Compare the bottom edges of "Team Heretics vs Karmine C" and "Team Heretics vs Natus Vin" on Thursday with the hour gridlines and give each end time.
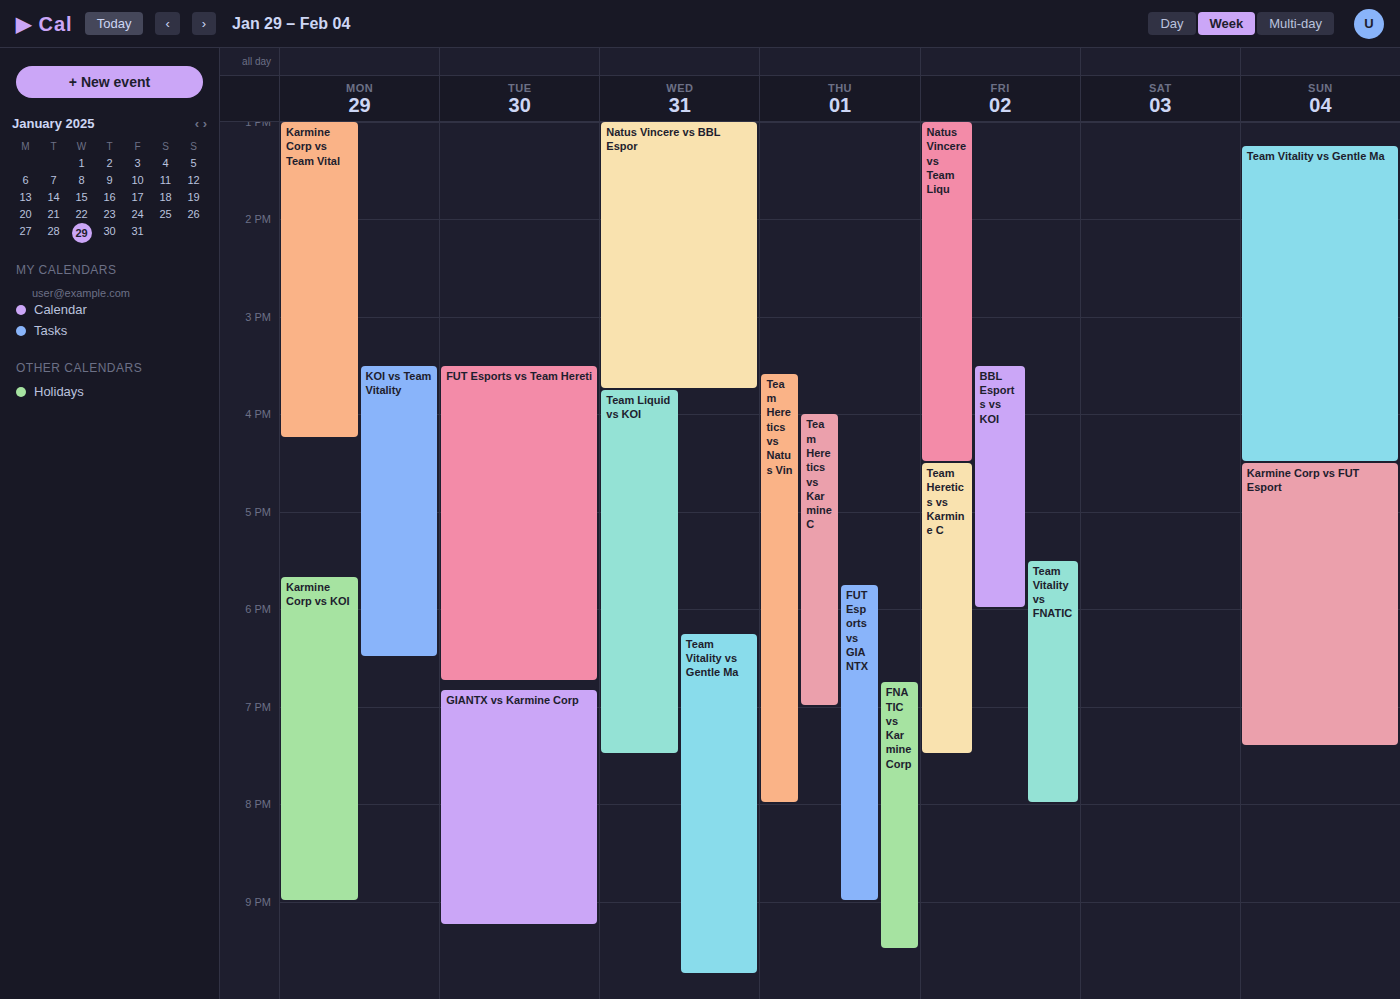
"Team Heretics vs Karmine C": 7:00 PM, exactly on the 7 PM line. "Team Heretics vs Natus Vin": 8:00 PM, exactly on the 8 PM line.